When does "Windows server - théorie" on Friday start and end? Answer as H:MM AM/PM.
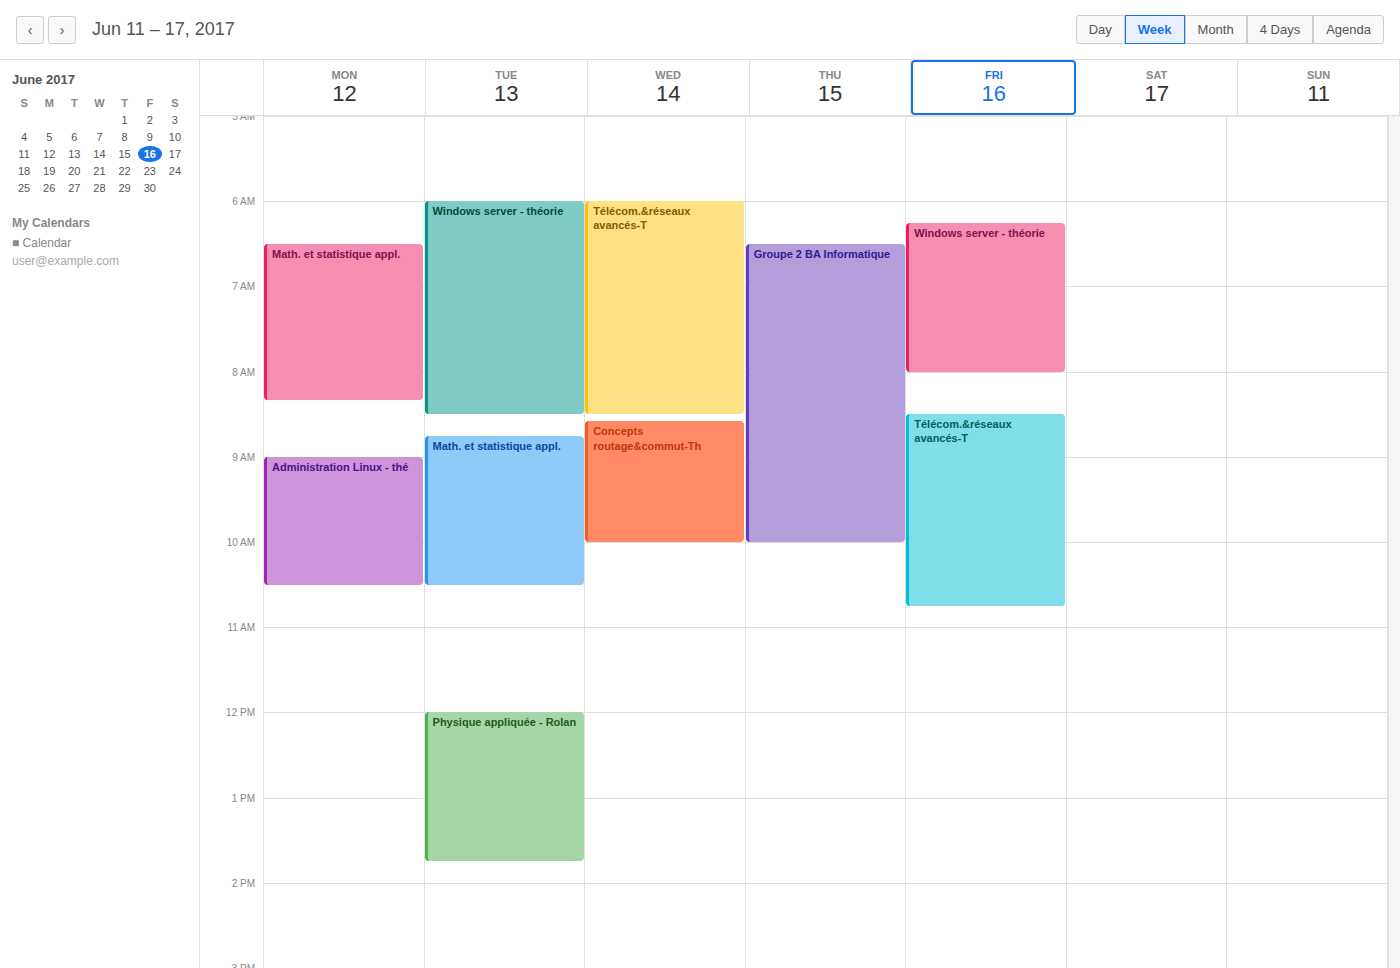
6:15 AM to 8:00 AM